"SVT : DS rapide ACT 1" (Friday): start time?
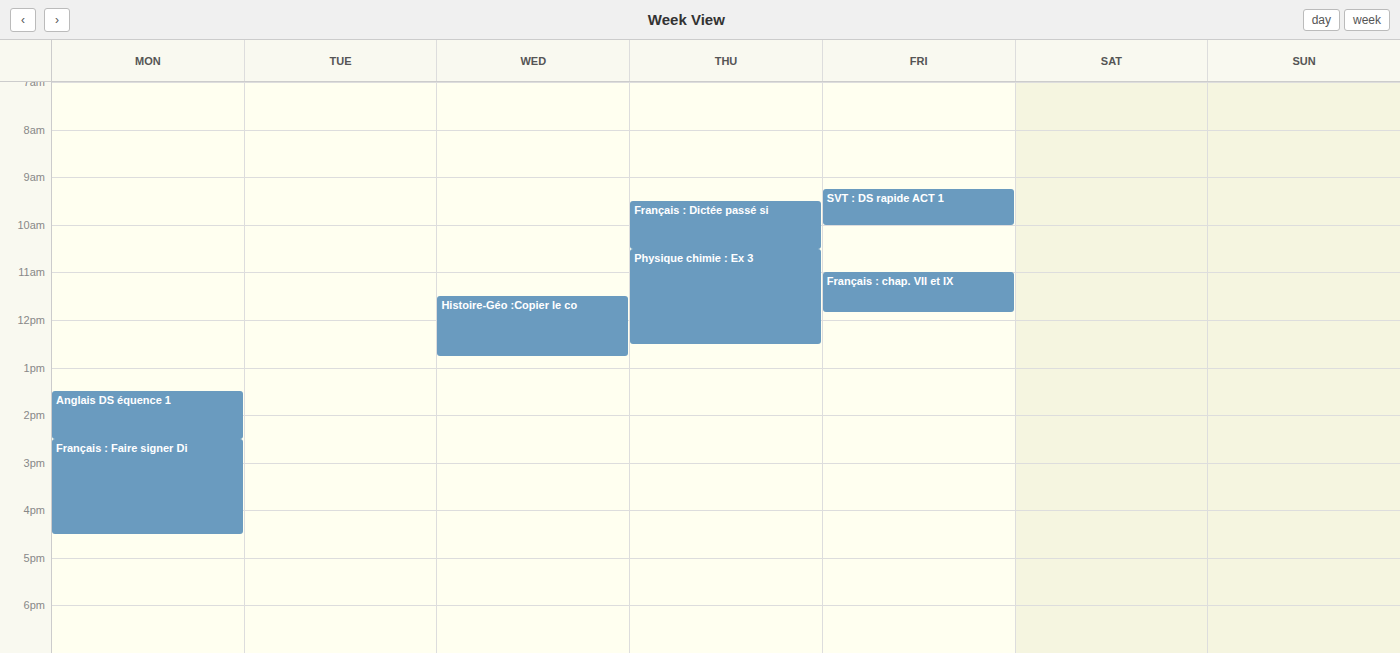
9:15 AM